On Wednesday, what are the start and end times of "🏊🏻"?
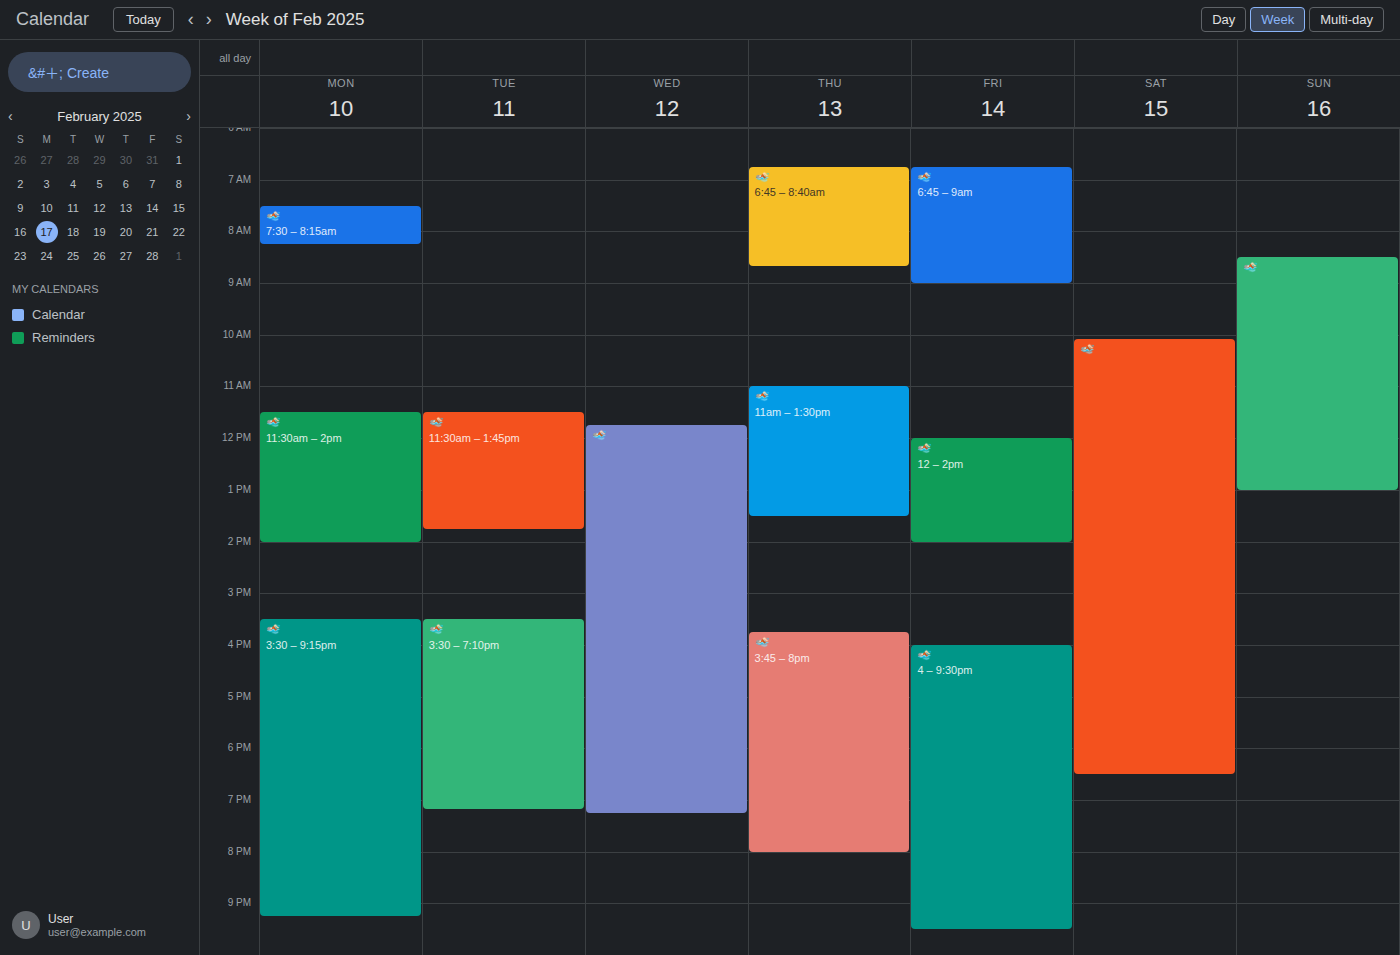
11:45 AM to 7:15 PM